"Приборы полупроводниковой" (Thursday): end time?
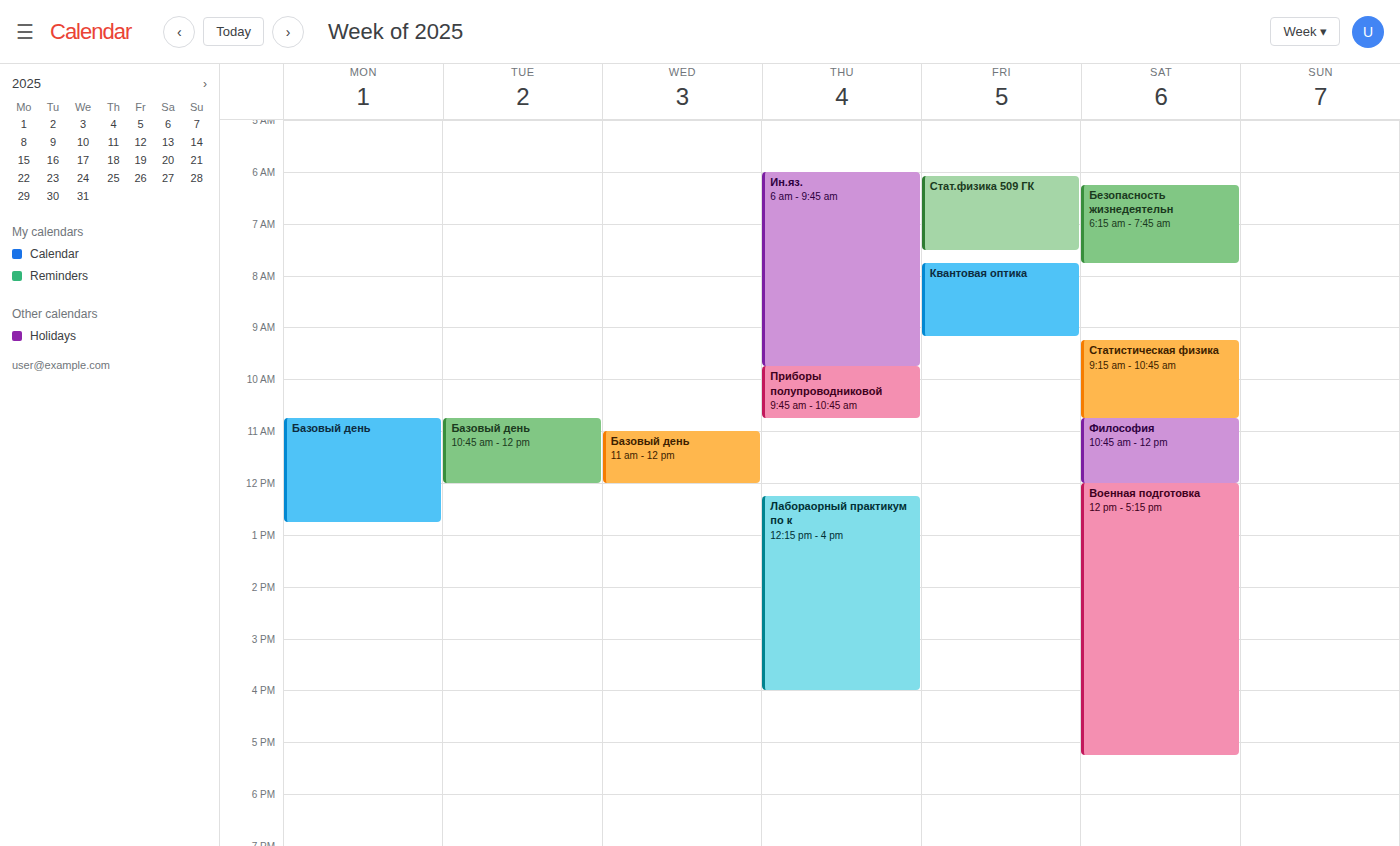
10:45 AM